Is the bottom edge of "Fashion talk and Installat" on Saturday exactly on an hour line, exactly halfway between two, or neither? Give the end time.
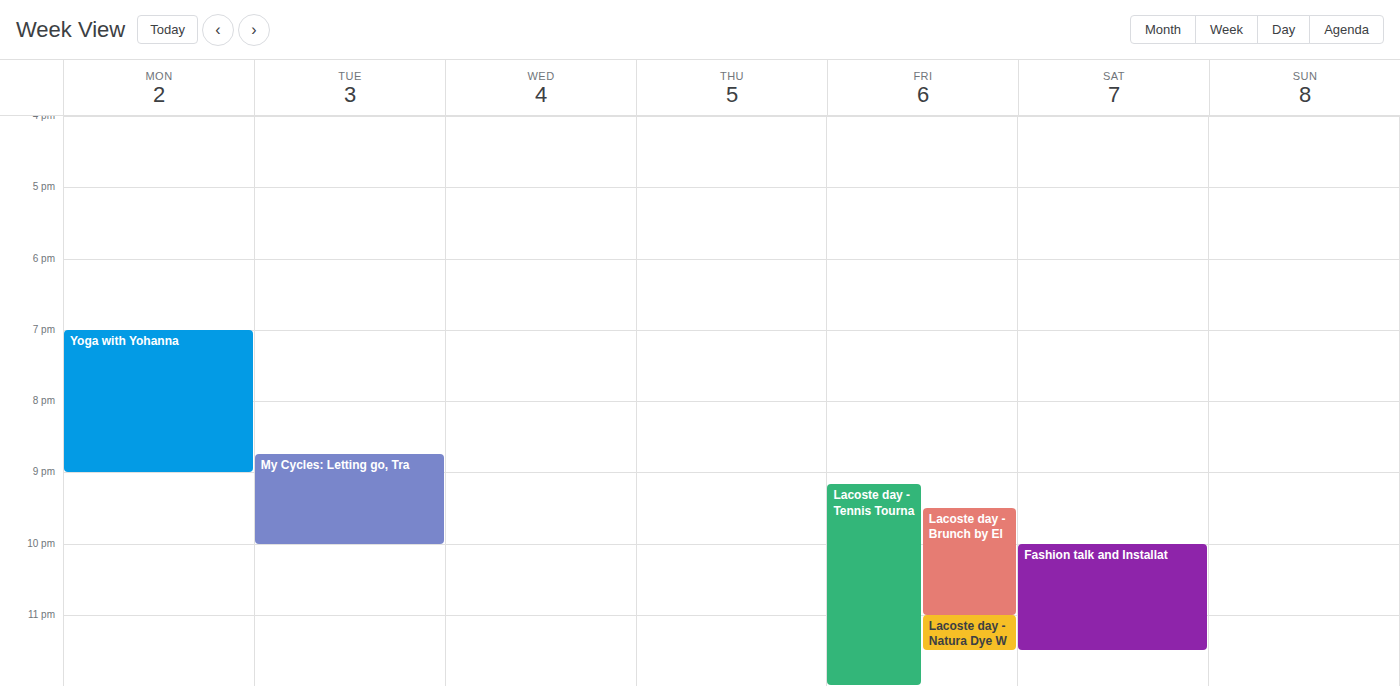
11:30 PM -- halfway between the 11 PM and 12 AM lines.